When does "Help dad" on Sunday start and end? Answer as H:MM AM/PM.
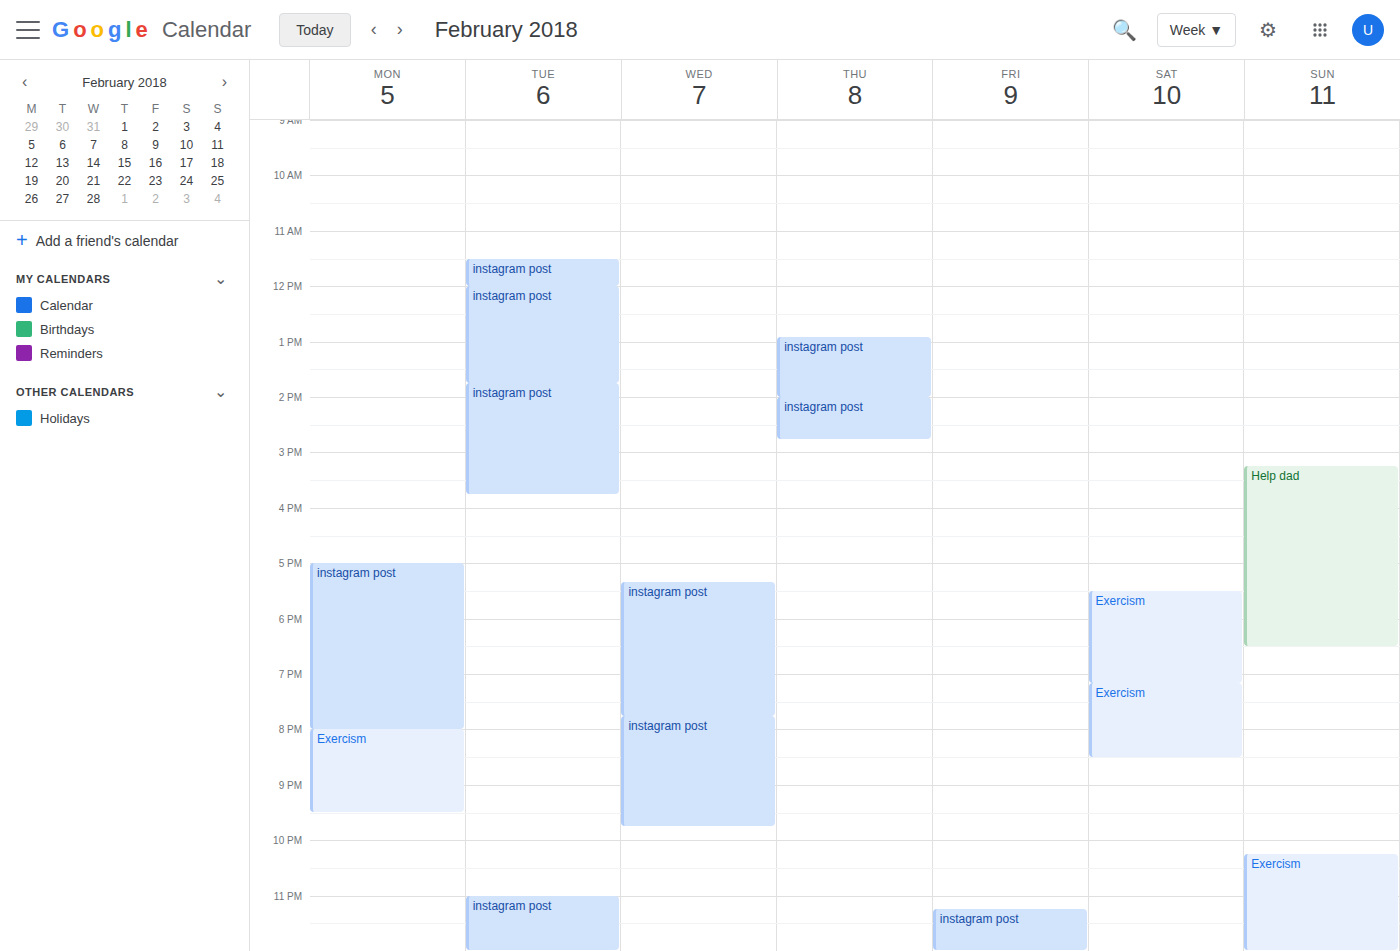
3:15 PM to 6:30 PM